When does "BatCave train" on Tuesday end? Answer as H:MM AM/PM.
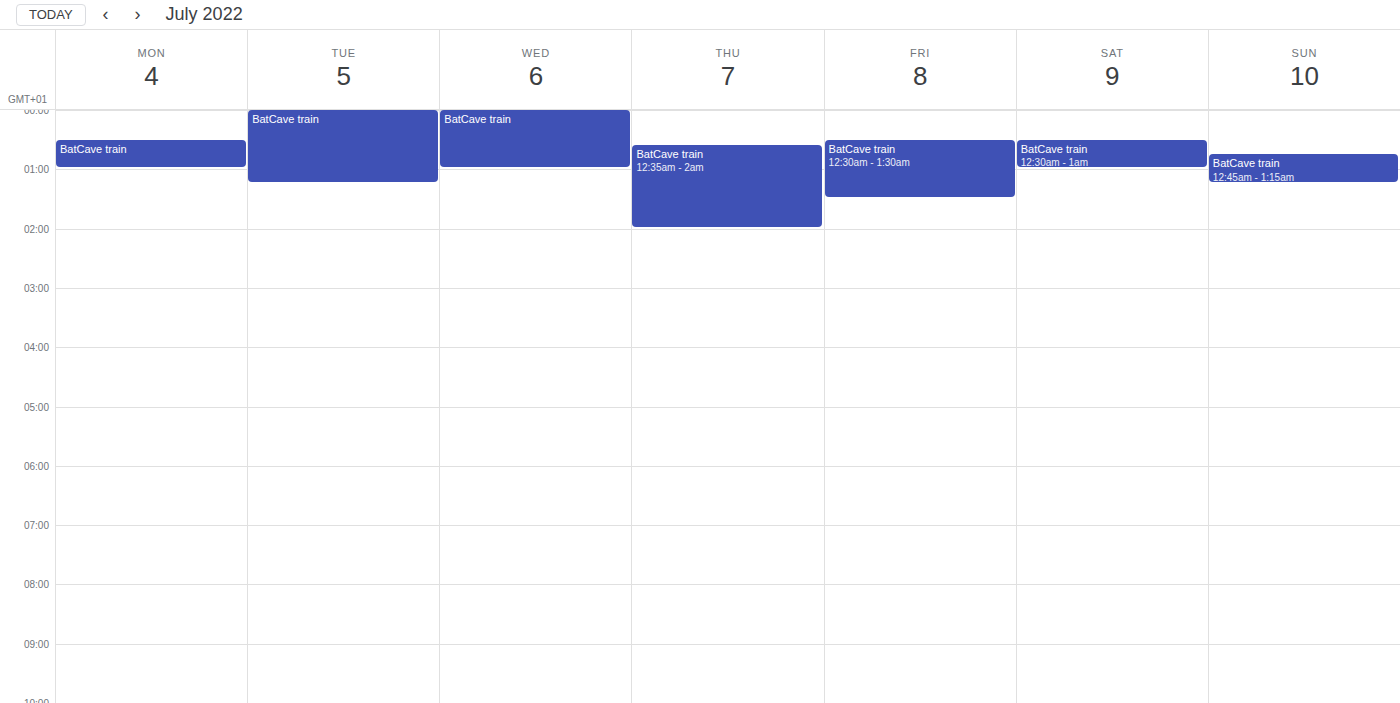
1:15 AM